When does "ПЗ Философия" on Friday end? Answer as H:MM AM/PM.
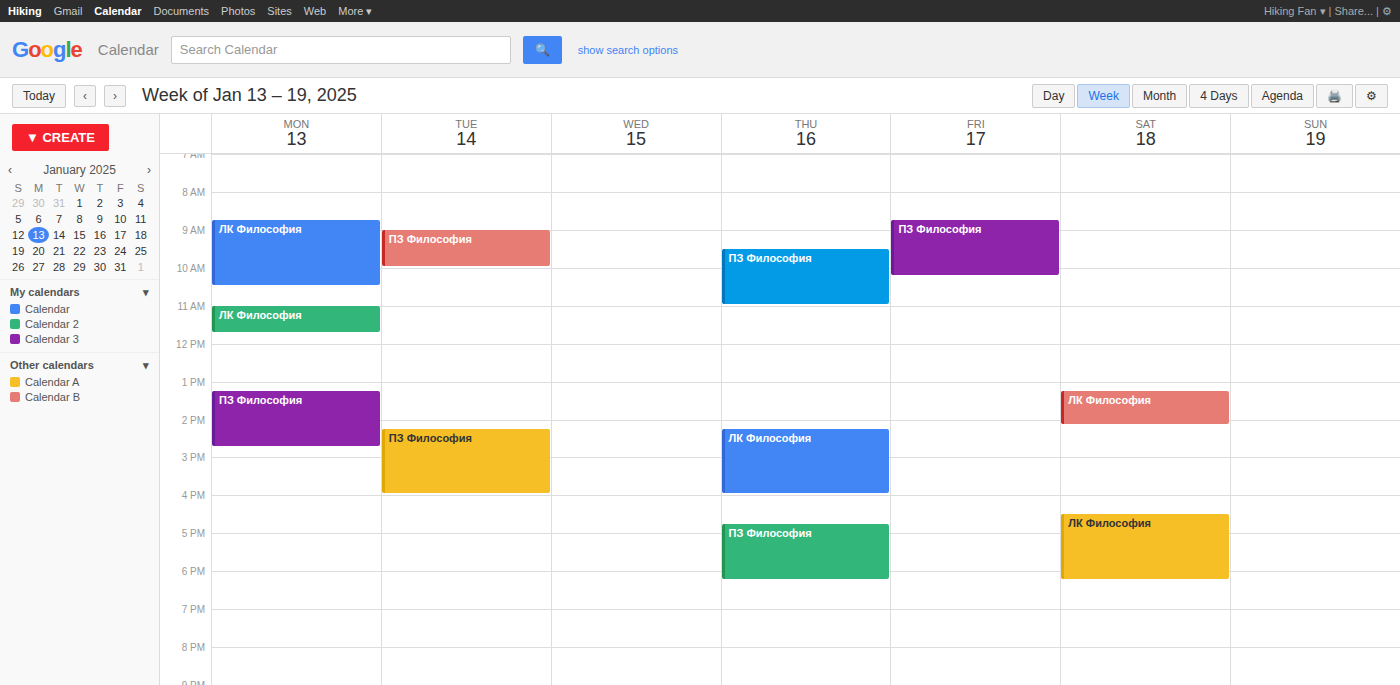
10:15 AM